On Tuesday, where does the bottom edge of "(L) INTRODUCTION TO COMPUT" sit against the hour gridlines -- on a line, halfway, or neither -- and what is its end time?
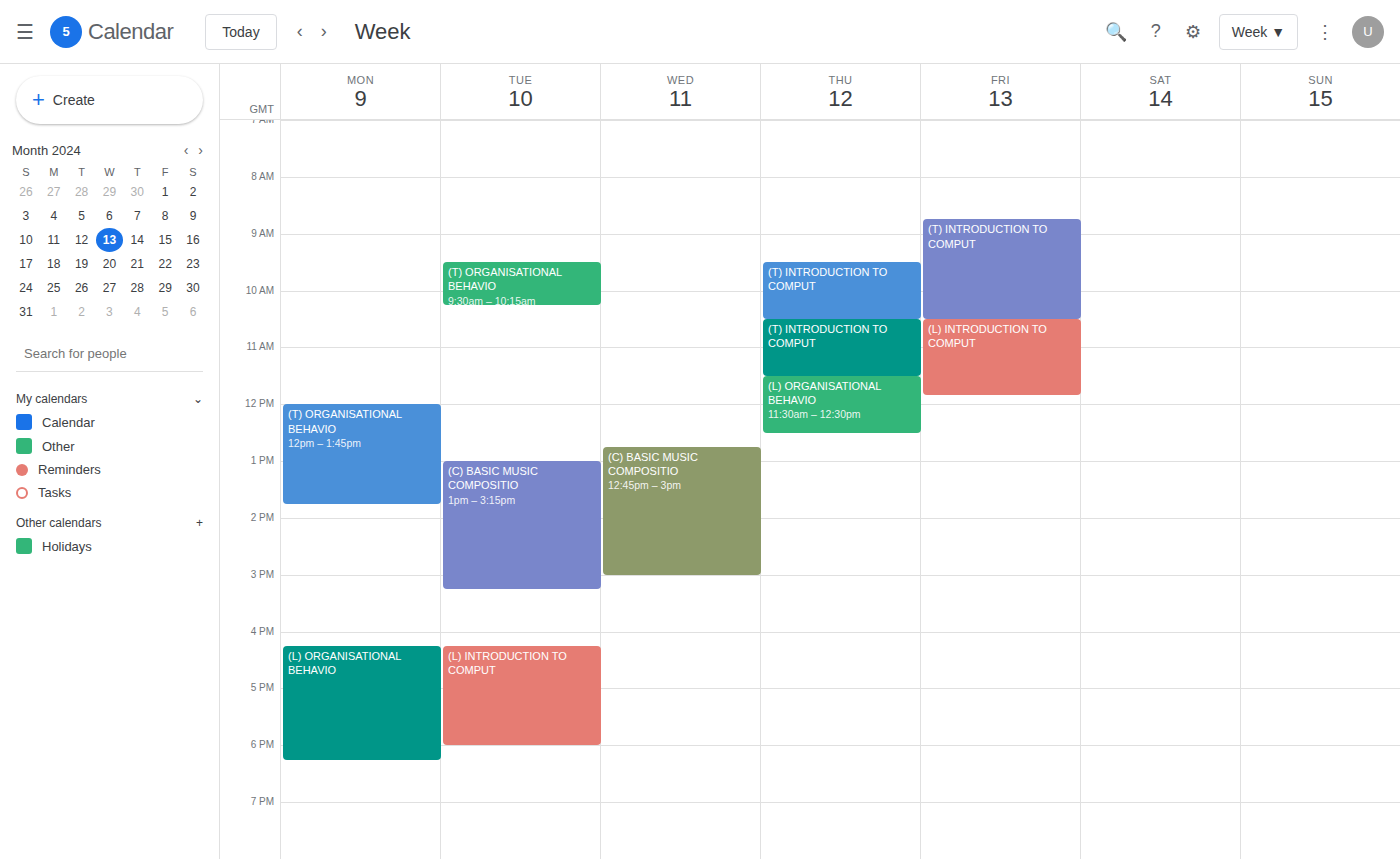
6:00 PM -- exactly on the 6 PM line.